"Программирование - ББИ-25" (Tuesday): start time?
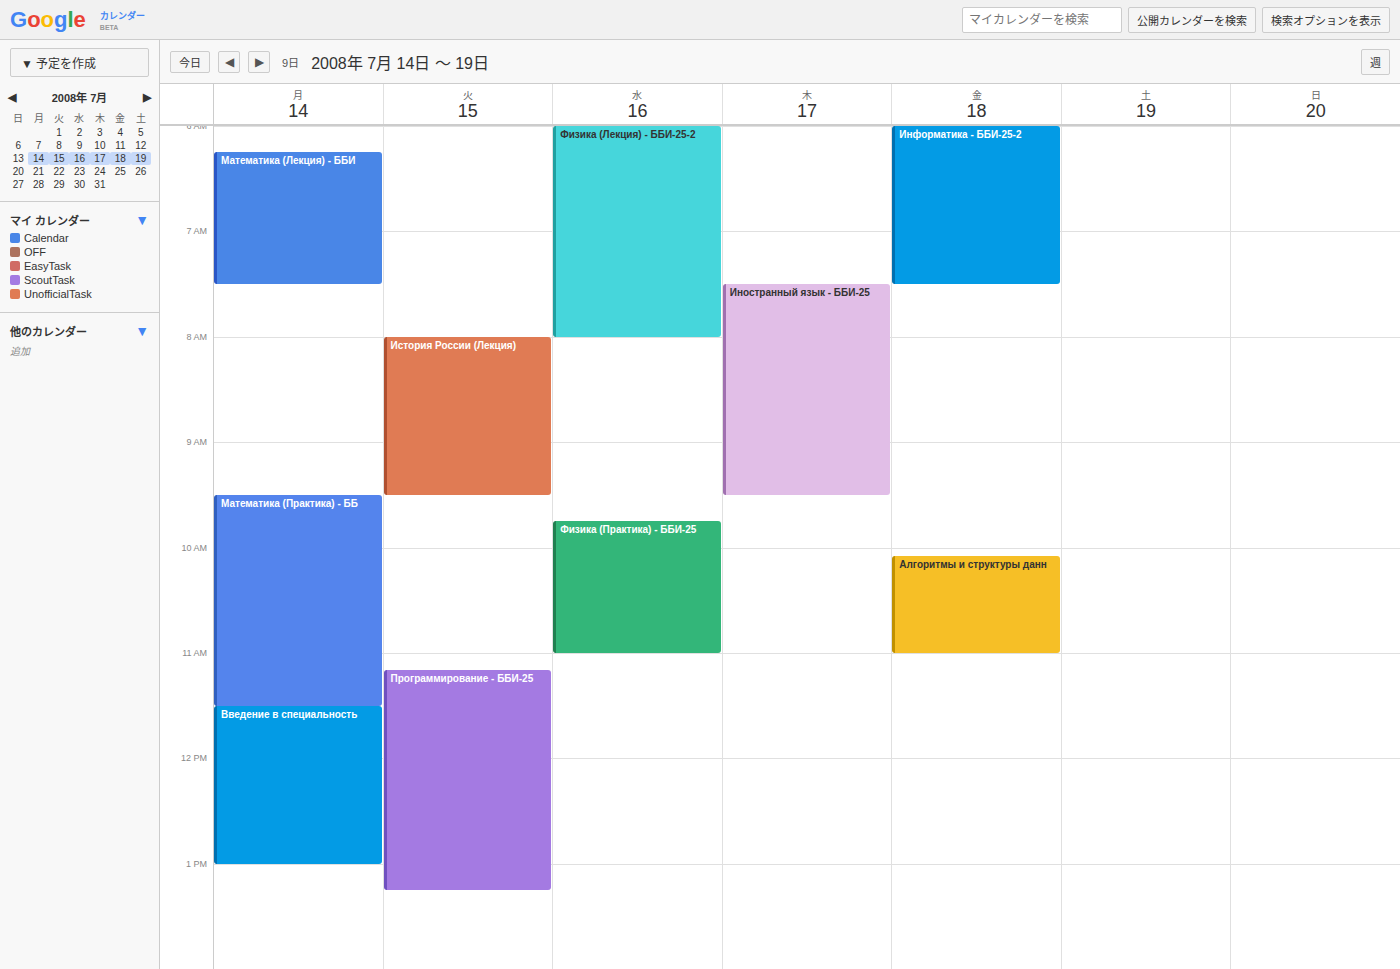
11:10 AM